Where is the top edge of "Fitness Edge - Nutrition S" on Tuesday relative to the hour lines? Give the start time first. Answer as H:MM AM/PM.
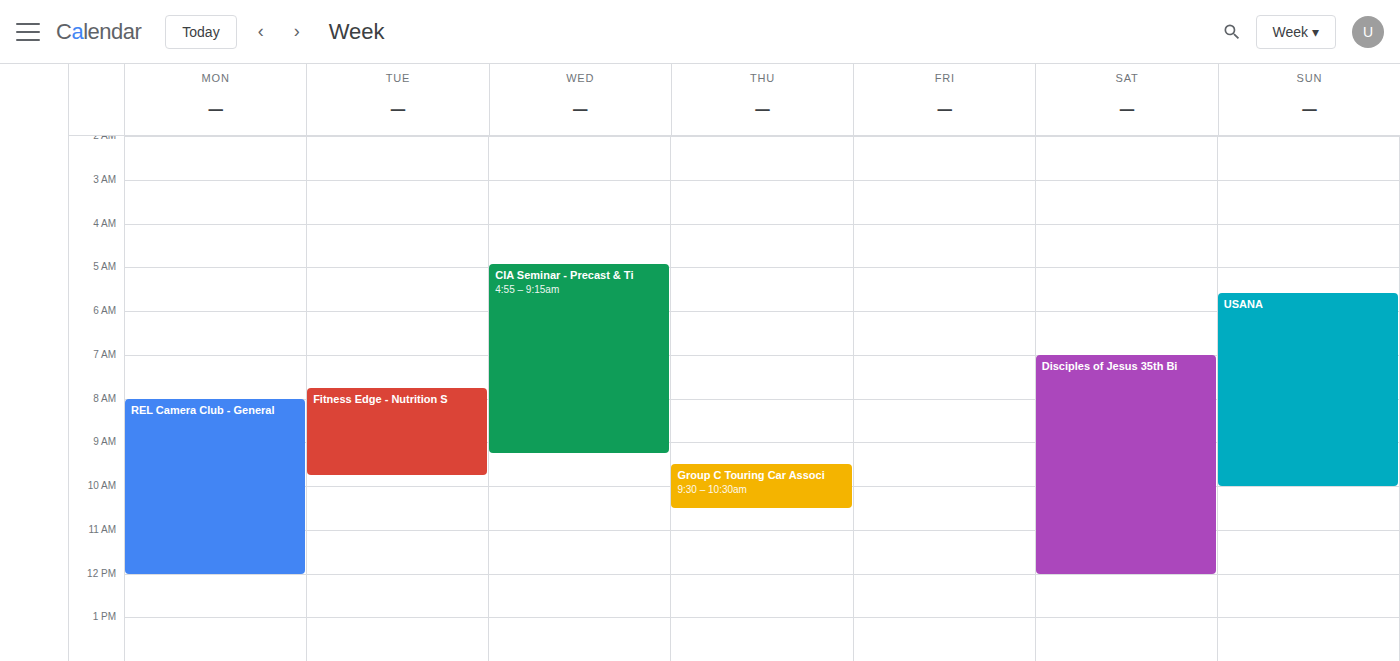
7:45 AM -- neither: three quarters of the way from the 7 AM line to the 8 AM line.